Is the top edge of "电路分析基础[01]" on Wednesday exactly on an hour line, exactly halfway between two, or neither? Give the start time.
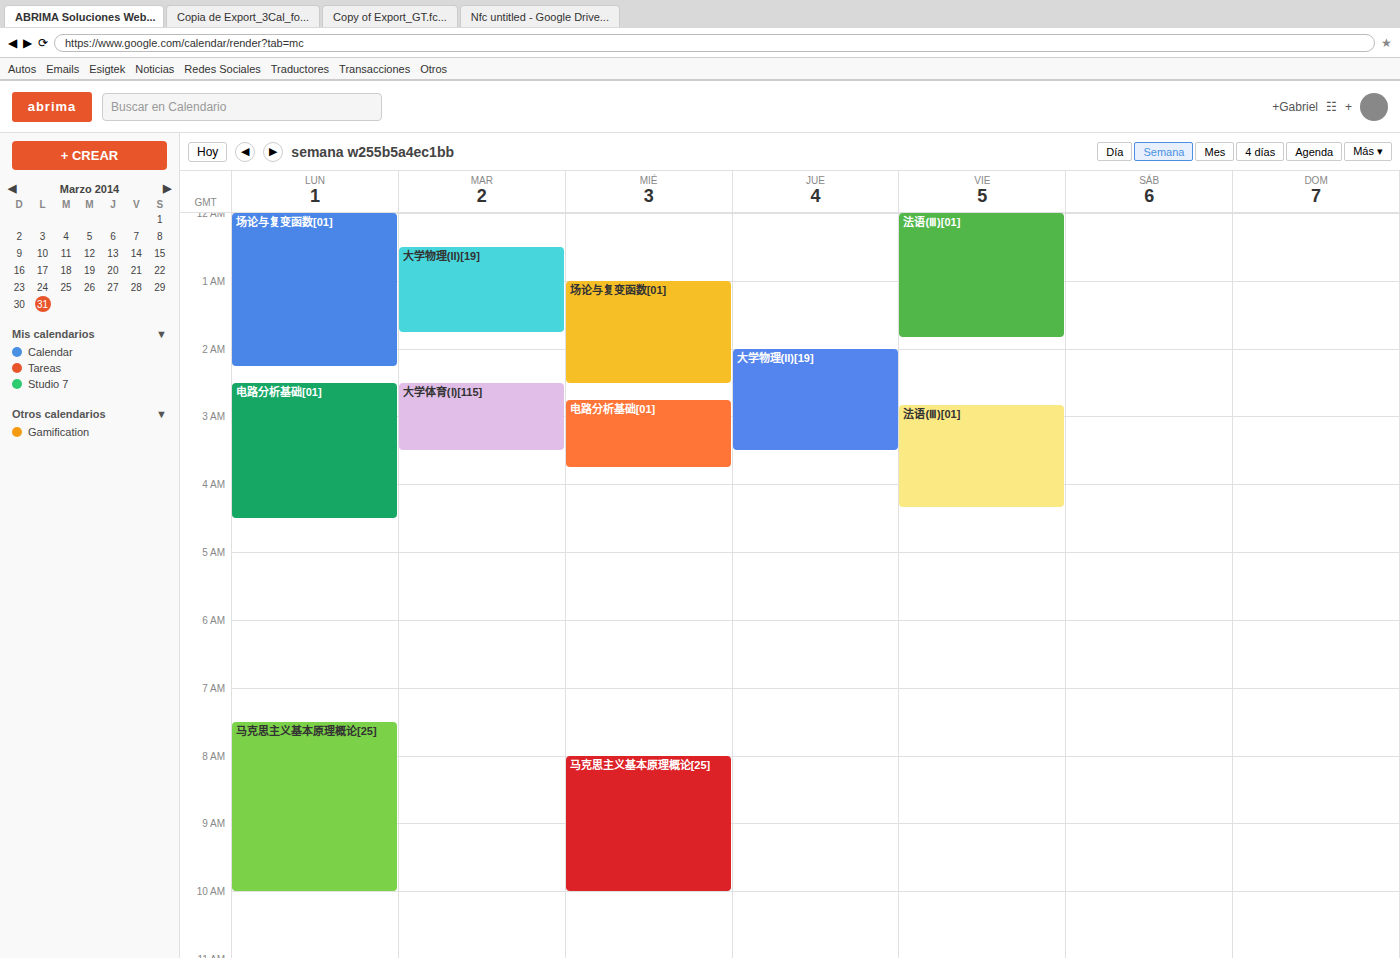
2:45 AM -- neither: three quarters of the way from the 2 AM line to the 3 AM line.